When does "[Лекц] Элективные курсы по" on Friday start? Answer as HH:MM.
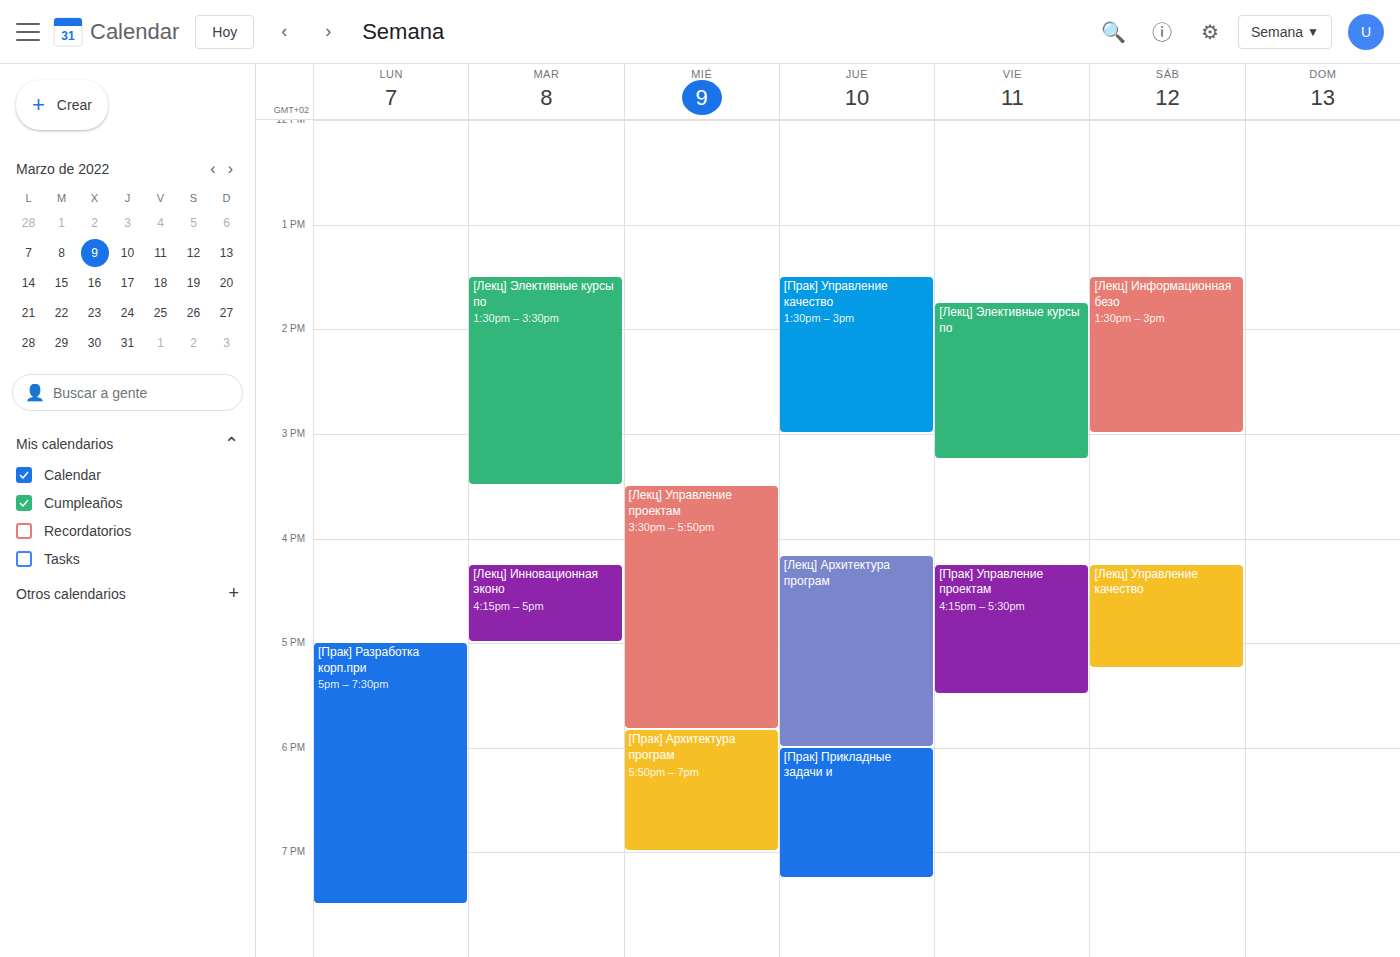
13:45